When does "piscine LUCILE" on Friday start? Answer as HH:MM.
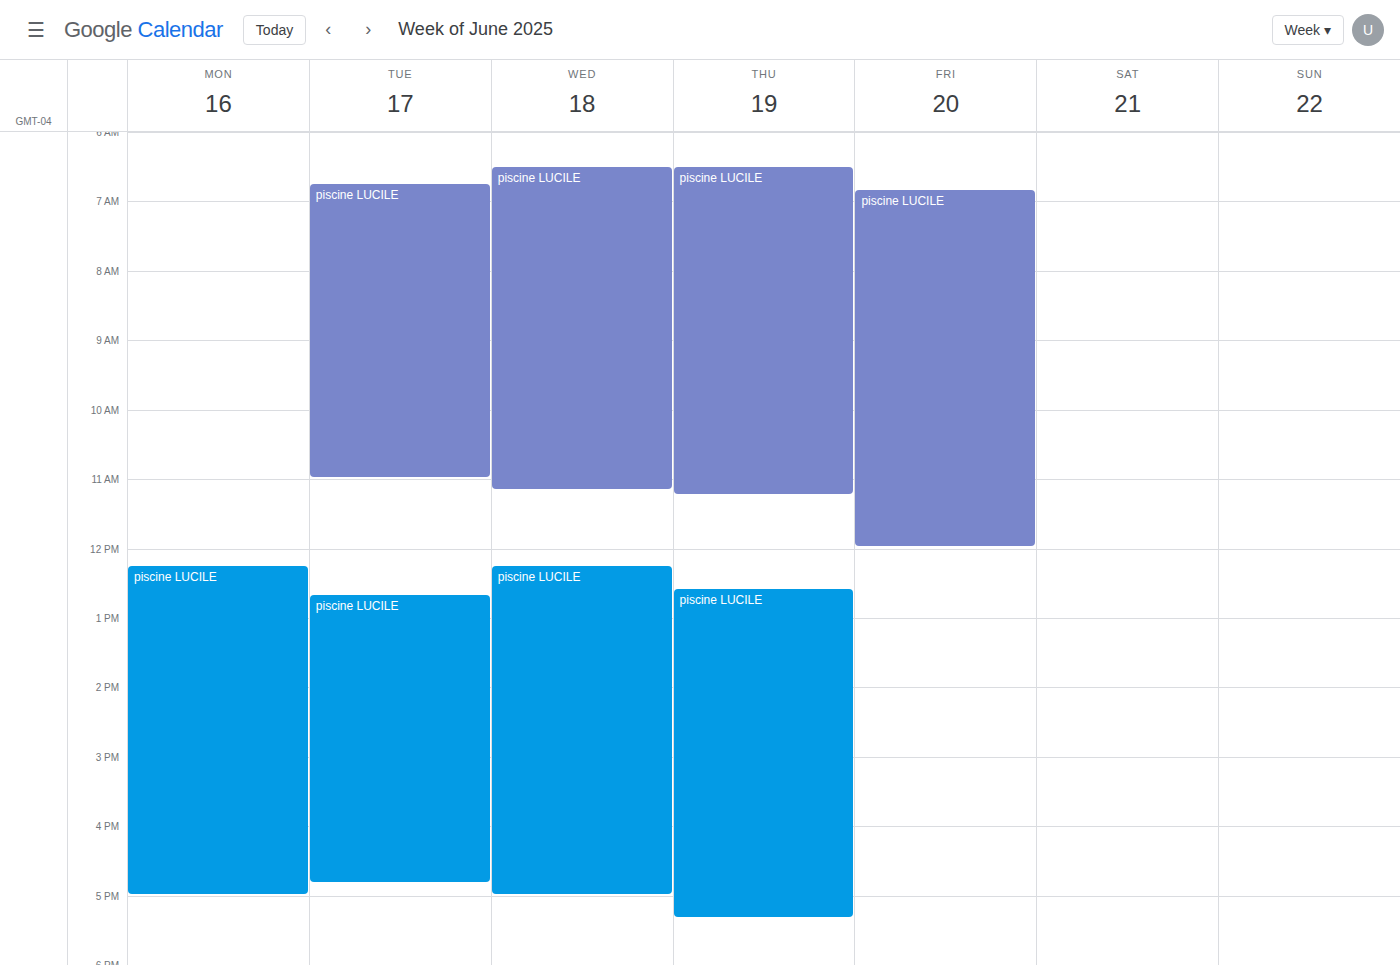
06:50